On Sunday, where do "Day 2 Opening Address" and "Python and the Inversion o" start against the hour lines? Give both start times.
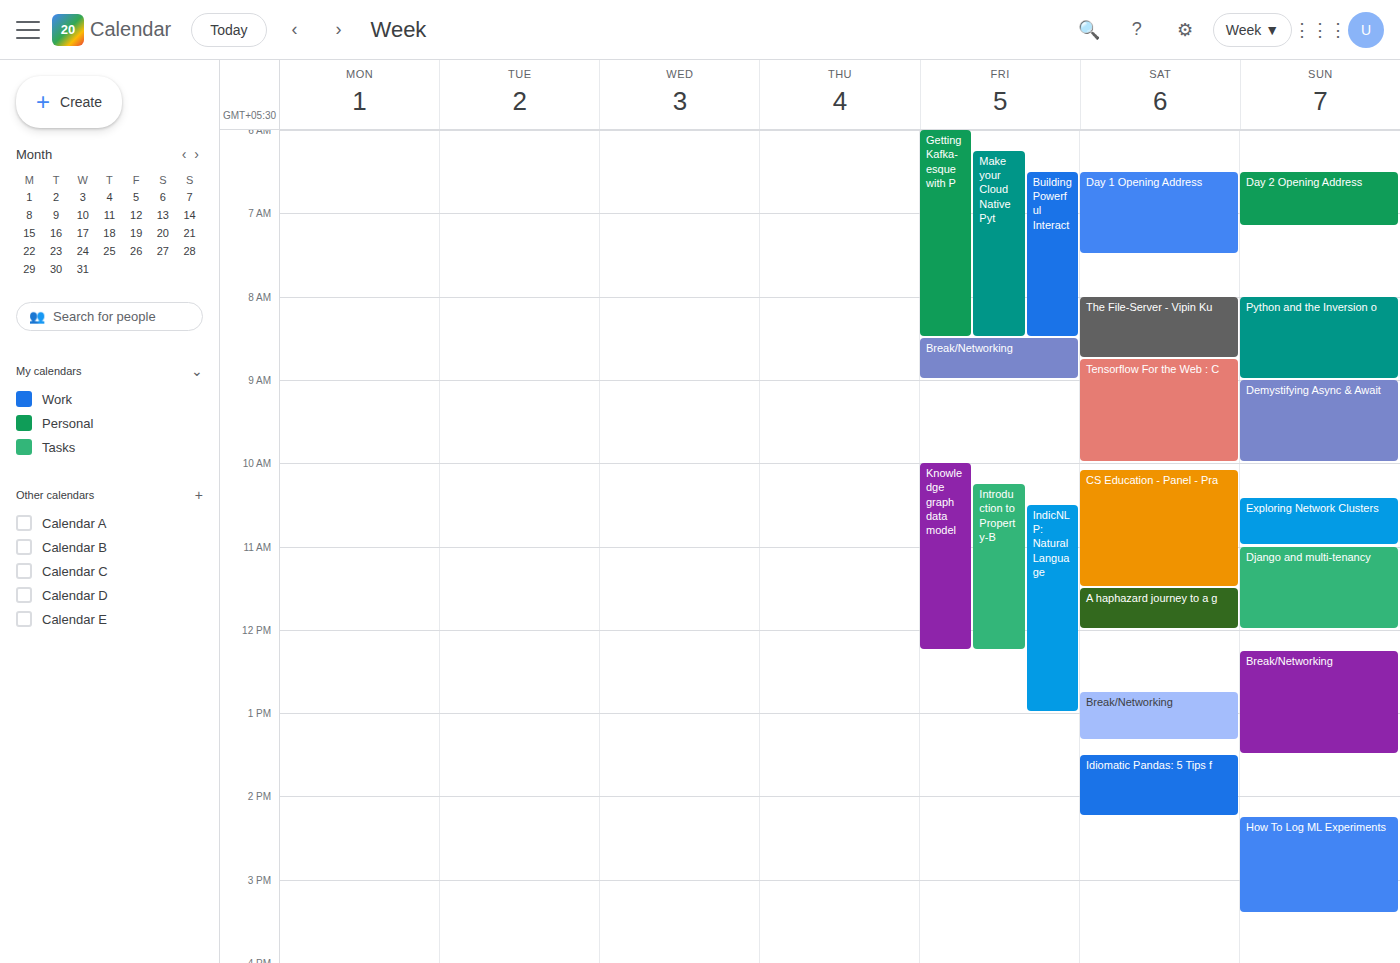
"Day 2 Opening Address": 6:30 AM, halfway between the 6 AM and 7 AM lines. "Python and the Inversion o": 8:00 AM, exactly on the 8 AM line.